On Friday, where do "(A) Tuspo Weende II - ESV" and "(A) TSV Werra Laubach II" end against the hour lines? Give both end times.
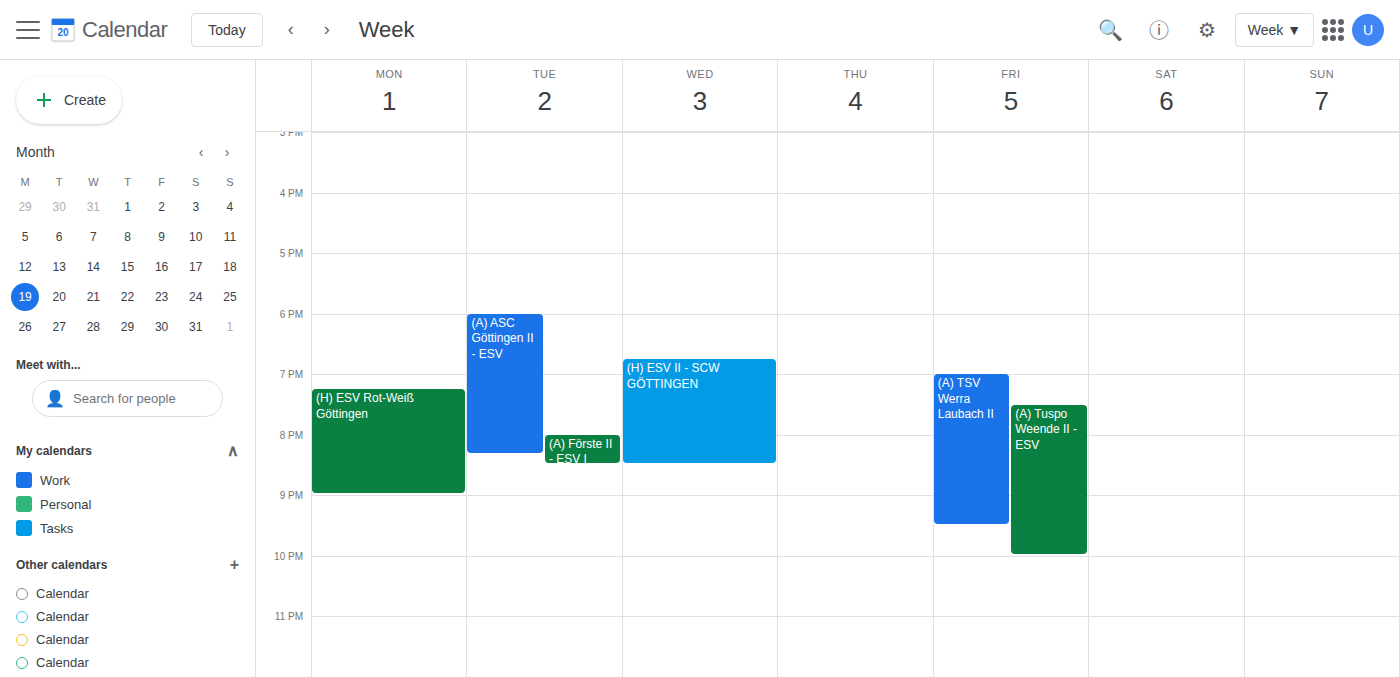
"(A) Tuspo Weende II - ESV": 10:00 PM, exactly on the 10 PM line. "(A) TSV Werra Laubach II": 9:30 PM, halfway between the 9 PM and 10 PM lines.